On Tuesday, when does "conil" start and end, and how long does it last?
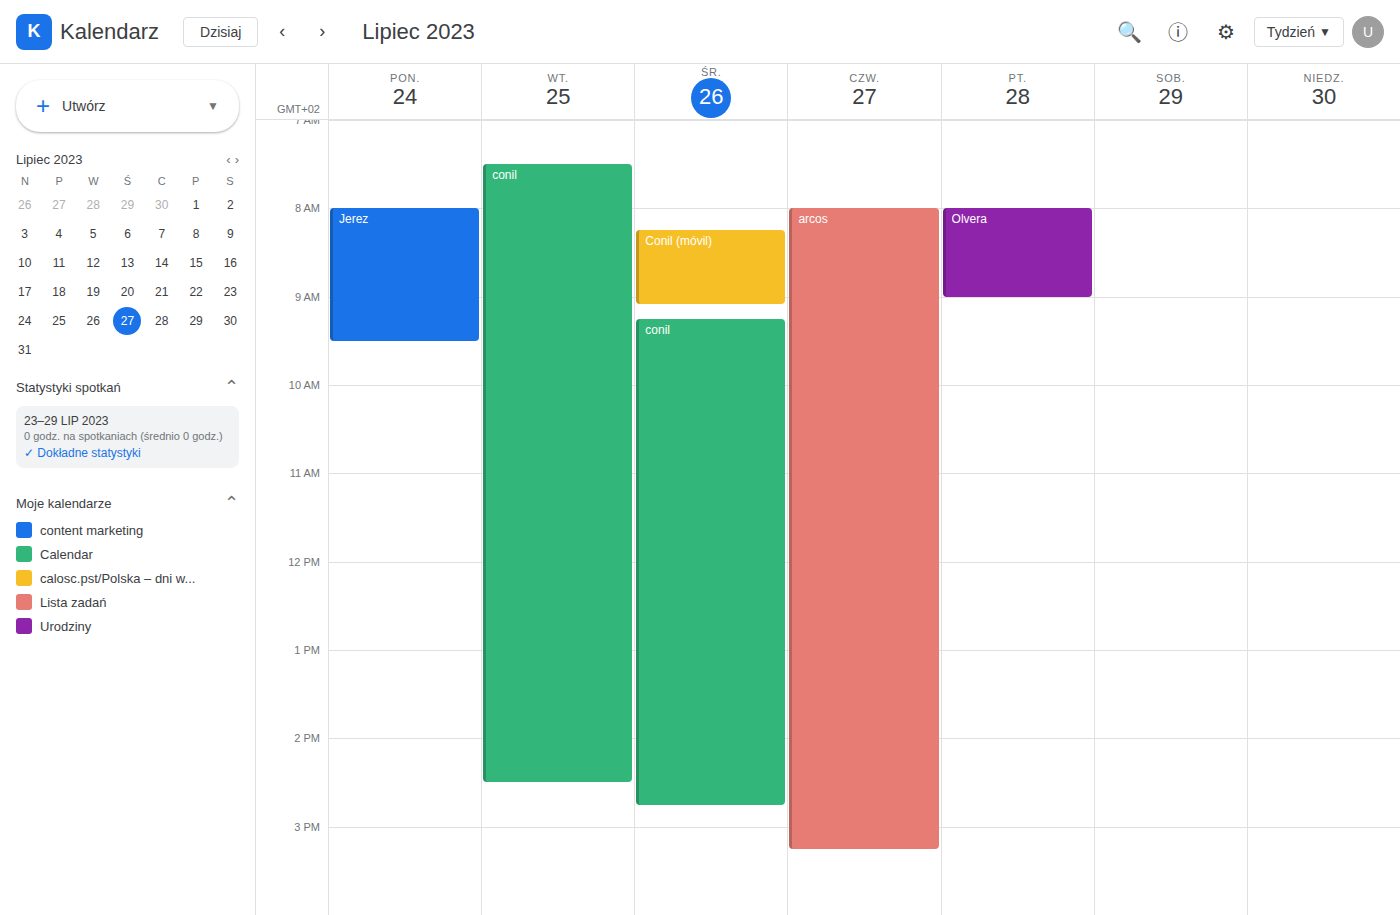
7:30 AM to 2:30 PM, 7 hours